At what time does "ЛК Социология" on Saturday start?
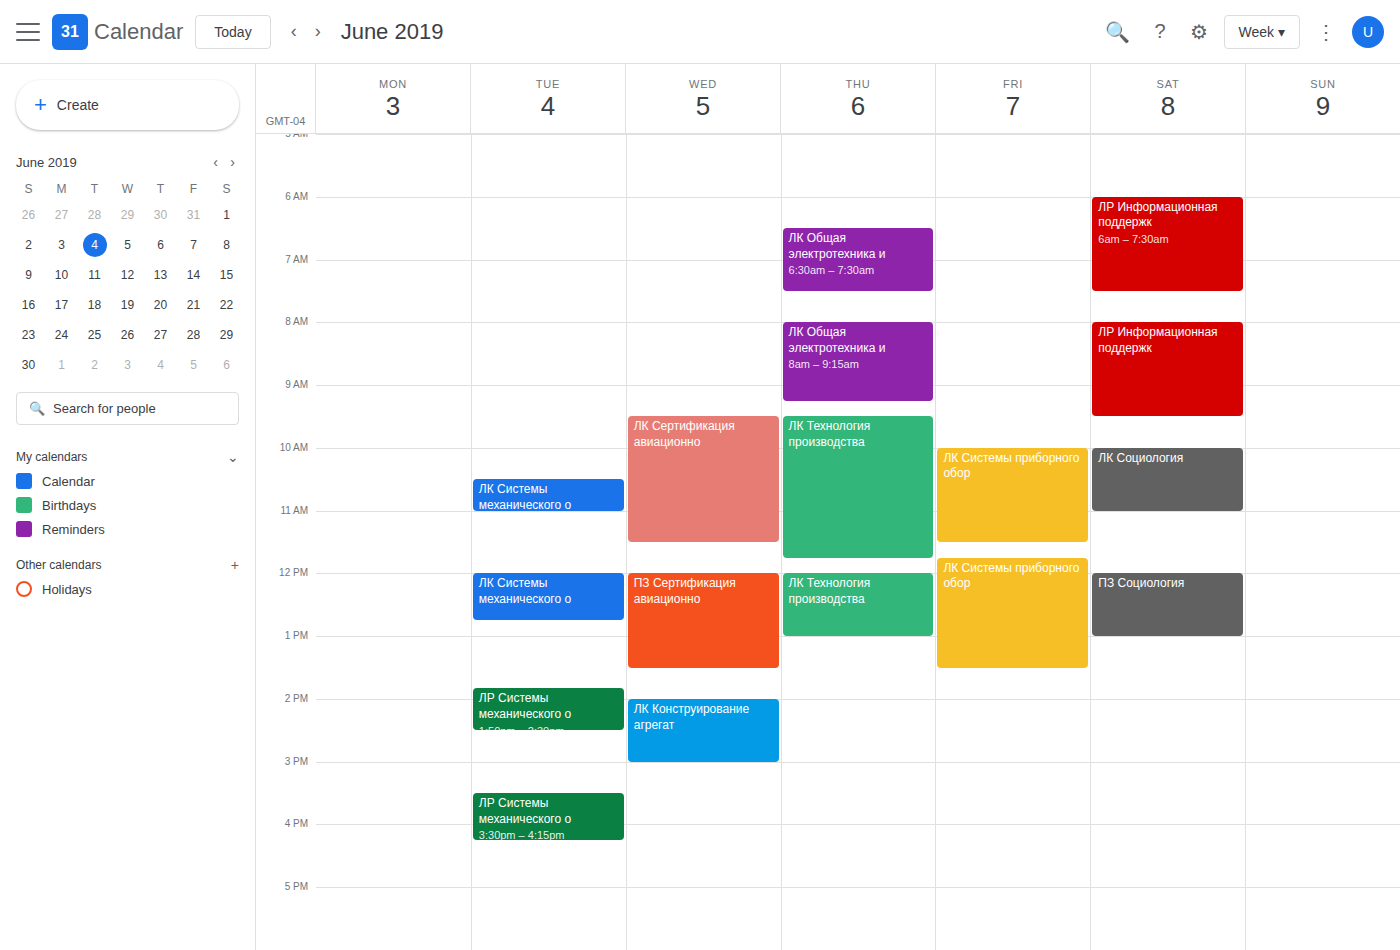
10:00 AM